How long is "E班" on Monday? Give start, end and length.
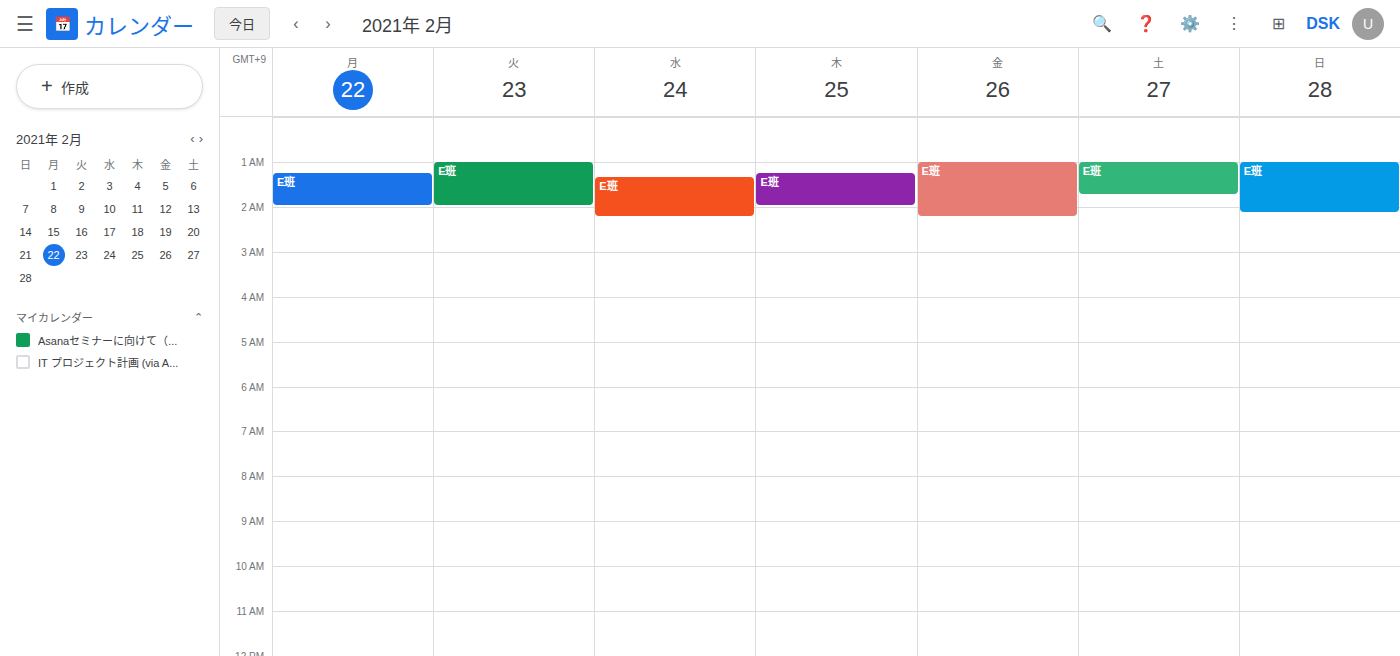
01:15 to 02:00, 45 minutes